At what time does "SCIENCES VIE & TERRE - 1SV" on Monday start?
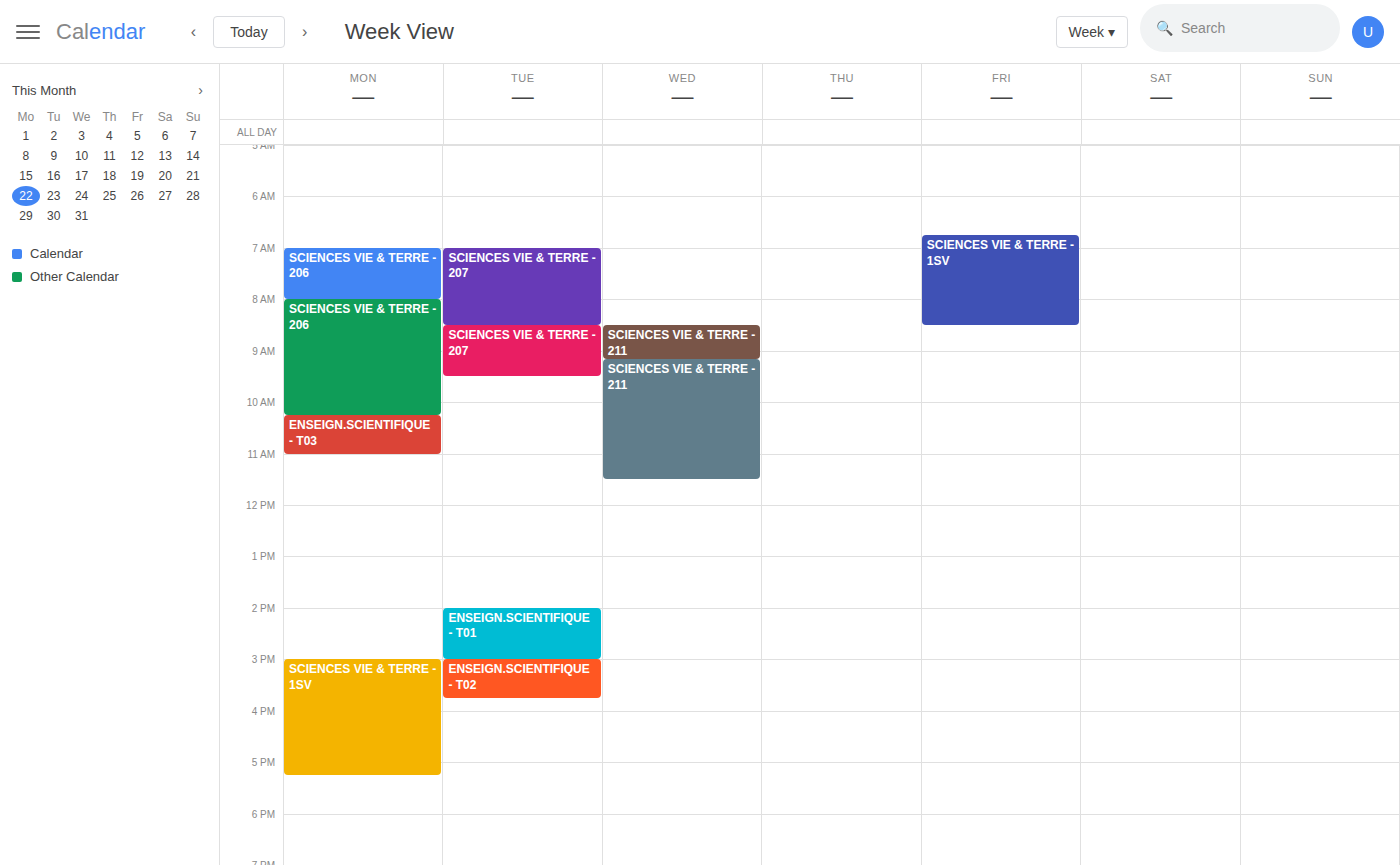
3:00 PM